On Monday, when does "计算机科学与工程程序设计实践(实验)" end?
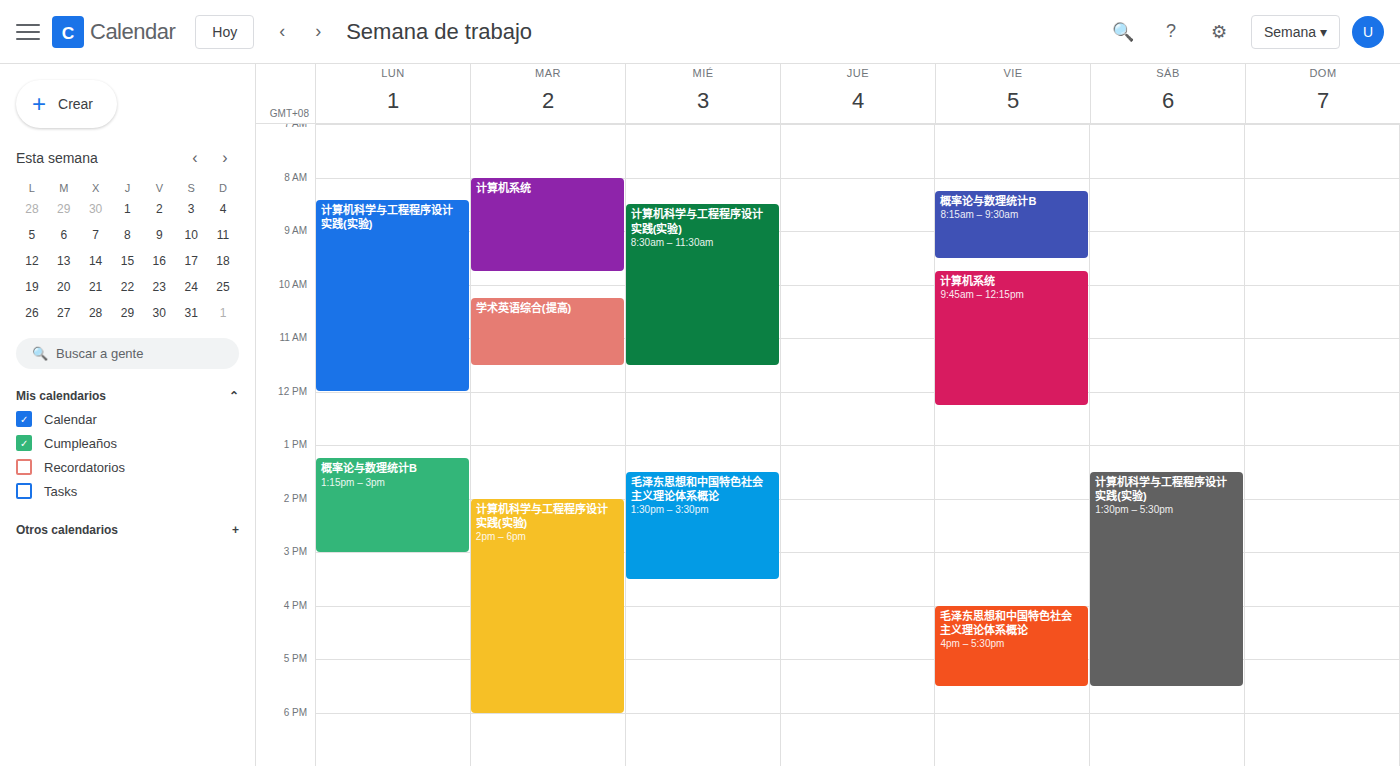
12:00 PM